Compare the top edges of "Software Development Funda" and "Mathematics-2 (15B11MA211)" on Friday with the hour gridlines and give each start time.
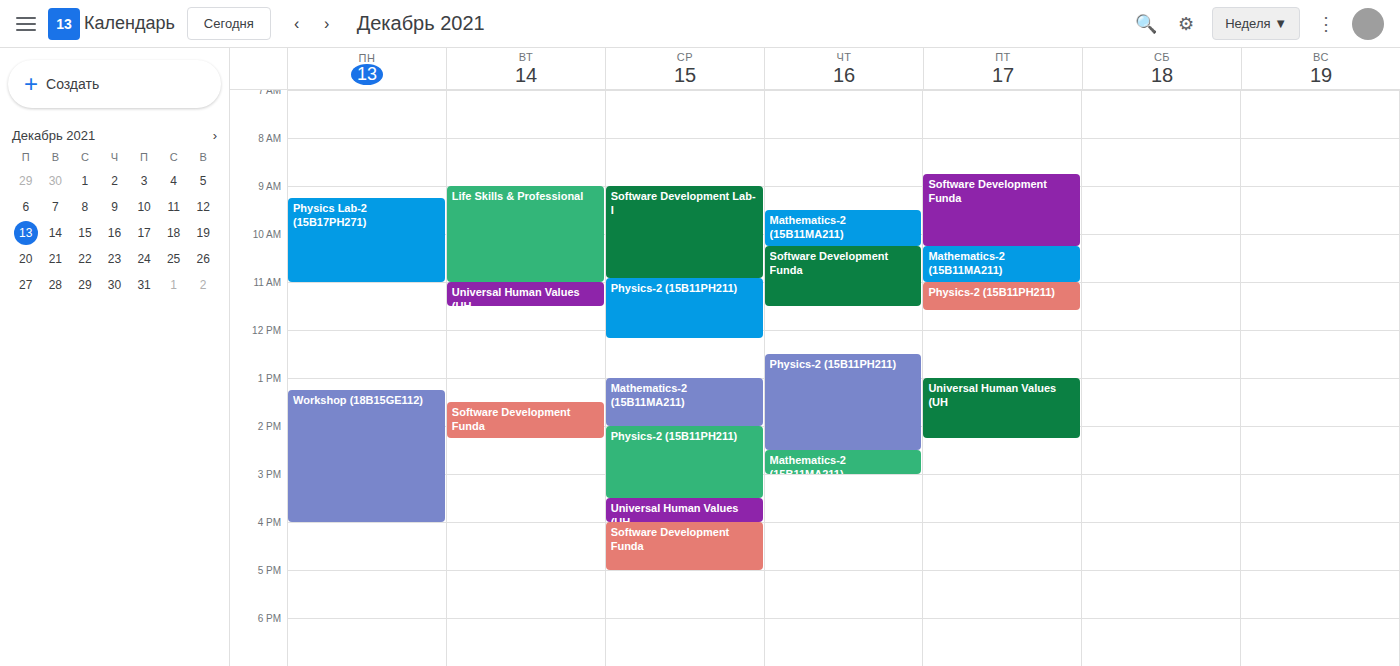
"Software Development Funda": 8:45 AM, neither: three quarters of the way from the 8 AM line to the 9 AM line. "Mathematics-2 (15B11MA211)": 10:15 AM, neither: a quarter of the way from the 10 AM line to the 11 AM line.